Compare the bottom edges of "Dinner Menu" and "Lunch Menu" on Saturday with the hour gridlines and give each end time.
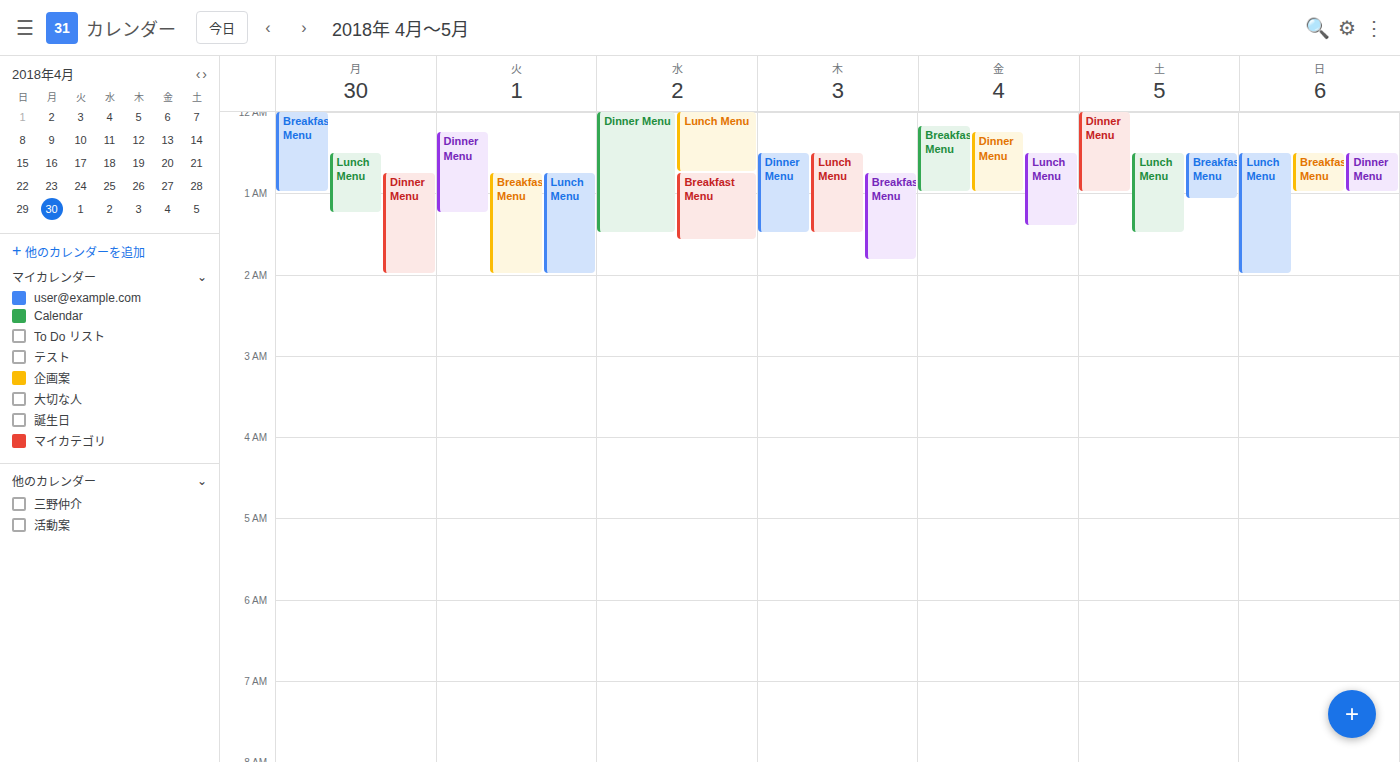
"Dinner Menu": 1:00 AM, exactly on the 1 AM line. "Lunch Menu": 1:30 AM, halfway between the 1 AM and 2 AM lines.